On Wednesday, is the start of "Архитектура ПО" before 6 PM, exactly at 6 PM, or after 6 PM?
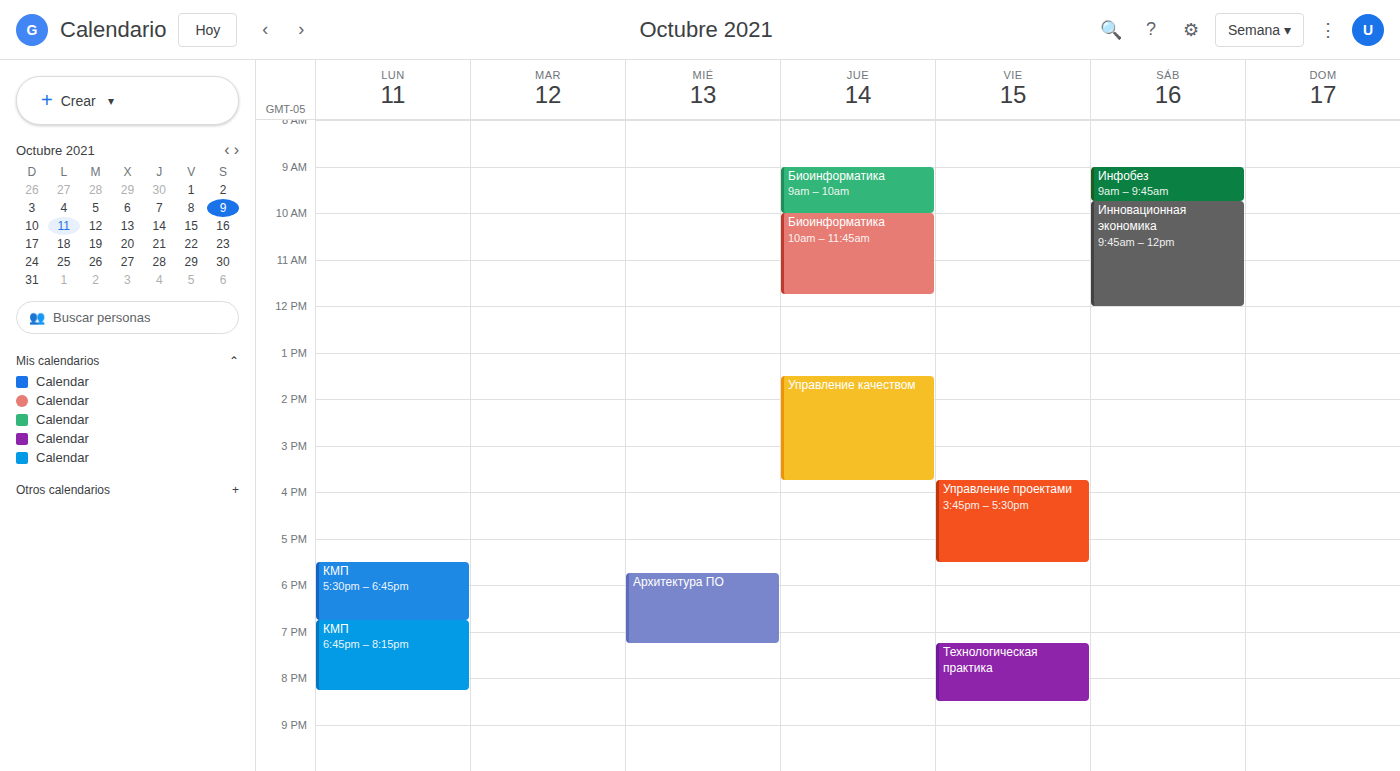
5:45 PM -- before 6 PM, 15 minutes above the 6 PM line.